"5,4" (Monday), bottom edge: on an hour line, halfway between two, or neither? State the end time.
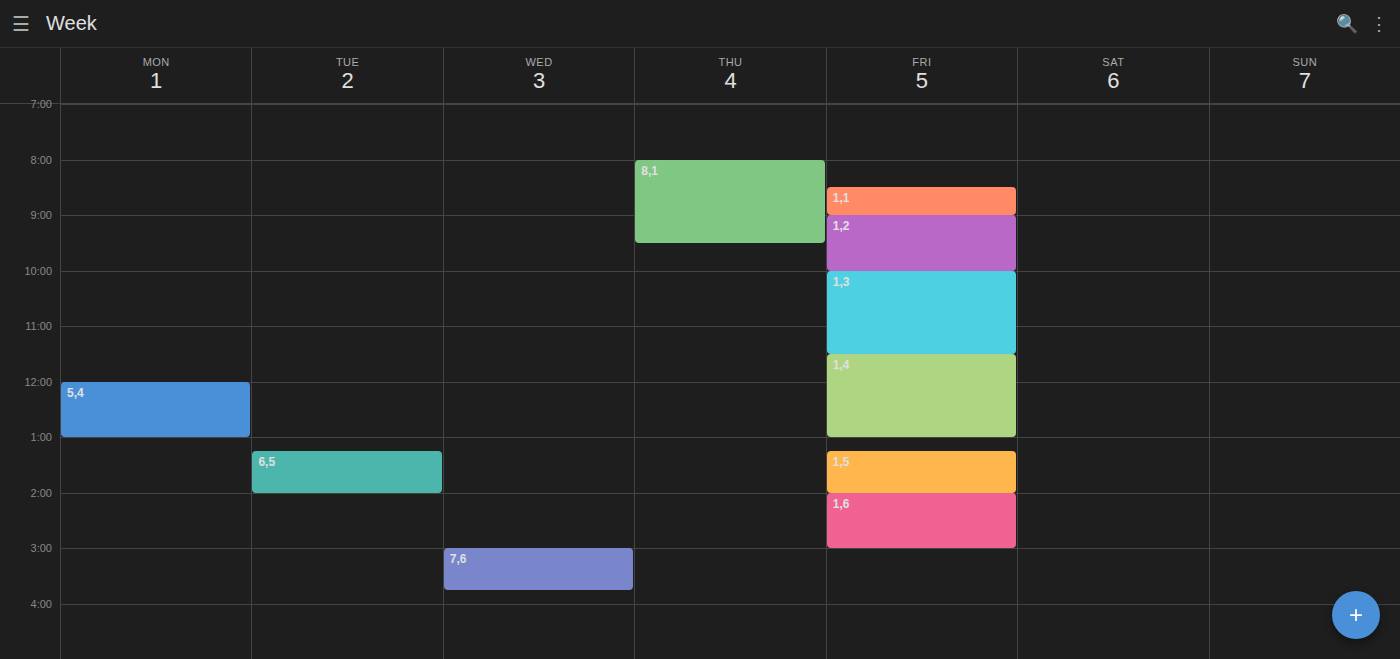
1:00 PM -- exactly on the 1 PM line.